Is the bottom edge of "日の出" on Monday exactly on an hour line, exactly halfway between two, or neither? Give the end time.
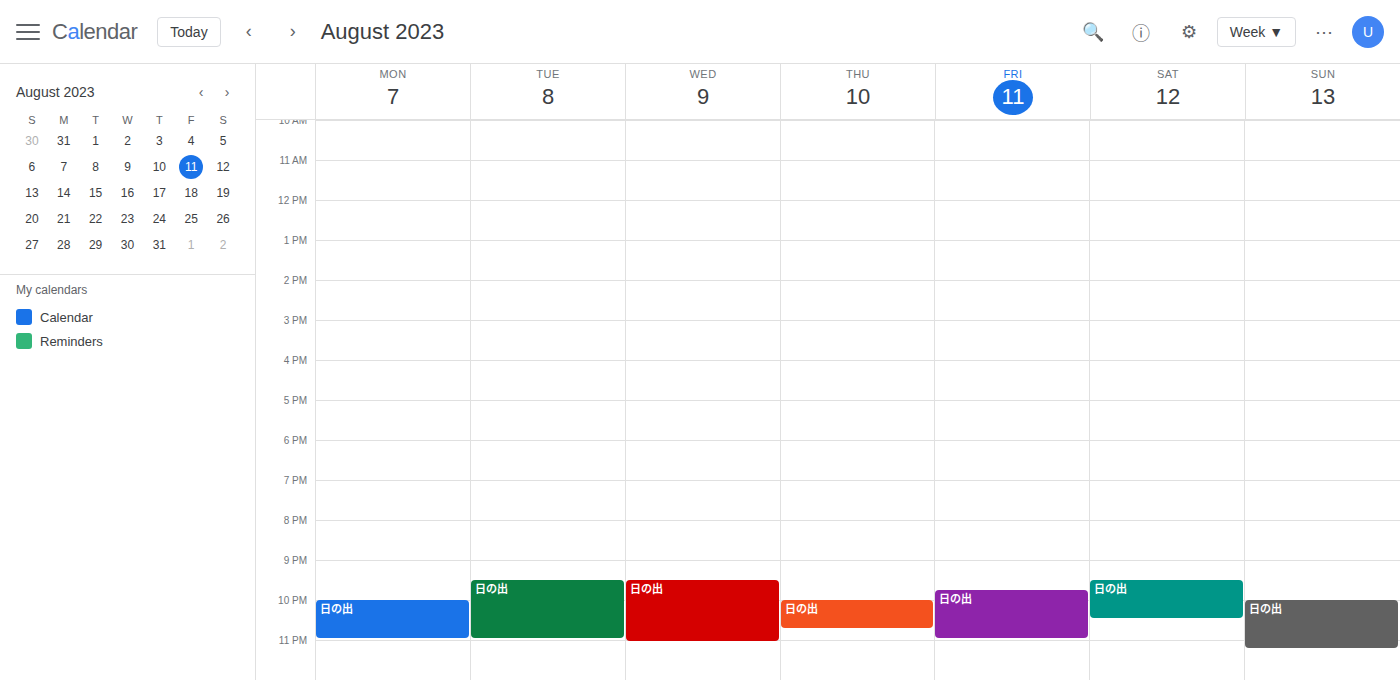
11:00 PM -- exactly on the 11 PM line.